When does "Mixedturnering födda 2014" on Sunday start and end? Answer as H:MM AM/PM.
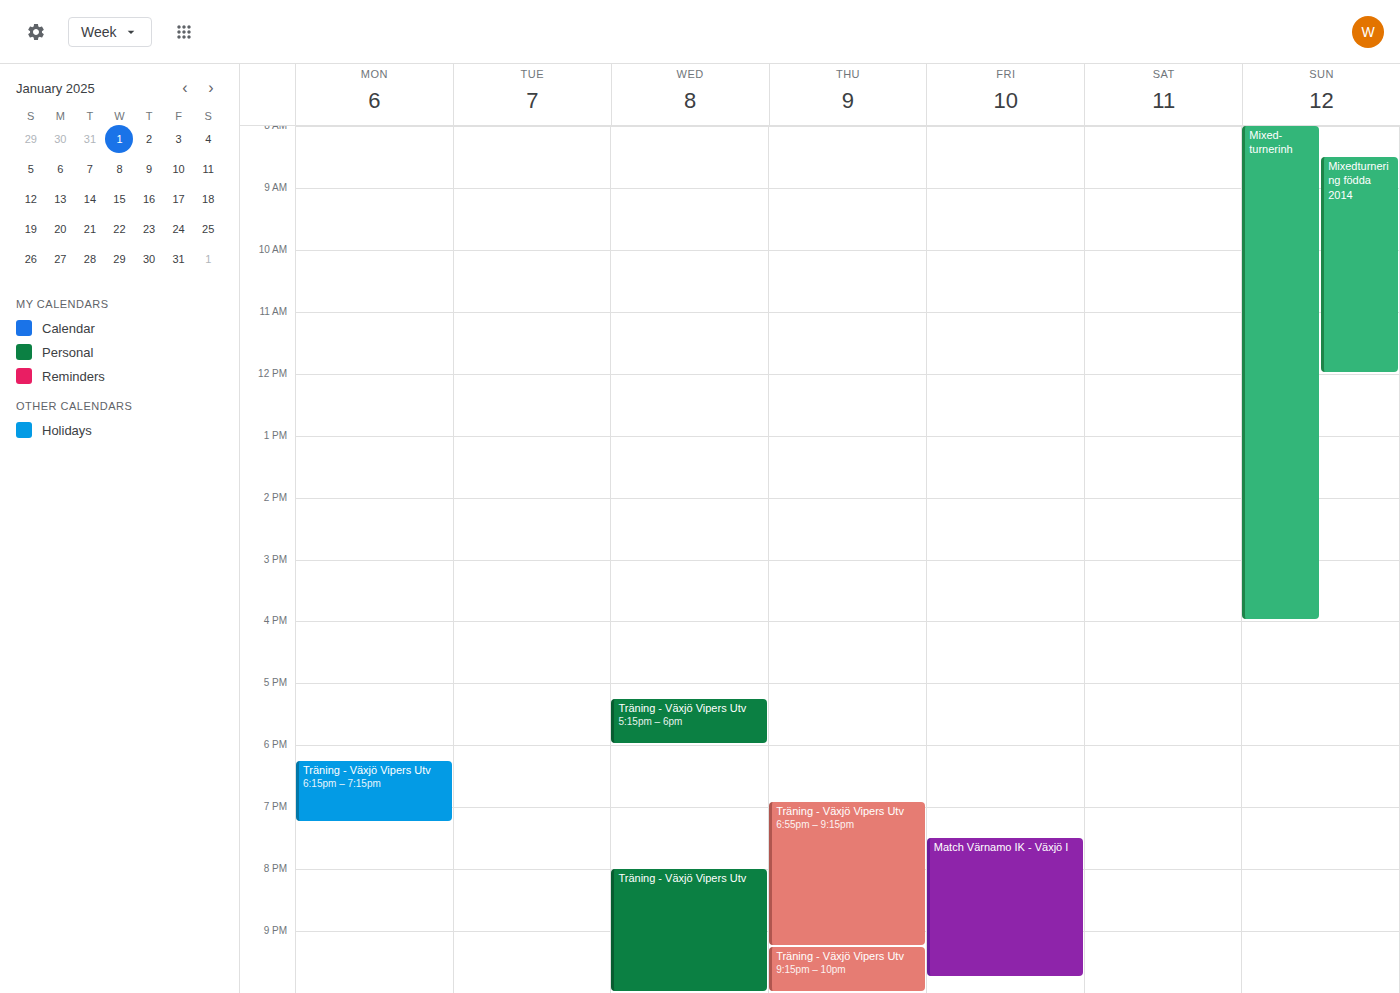
8:30 AM to 12:00 PM